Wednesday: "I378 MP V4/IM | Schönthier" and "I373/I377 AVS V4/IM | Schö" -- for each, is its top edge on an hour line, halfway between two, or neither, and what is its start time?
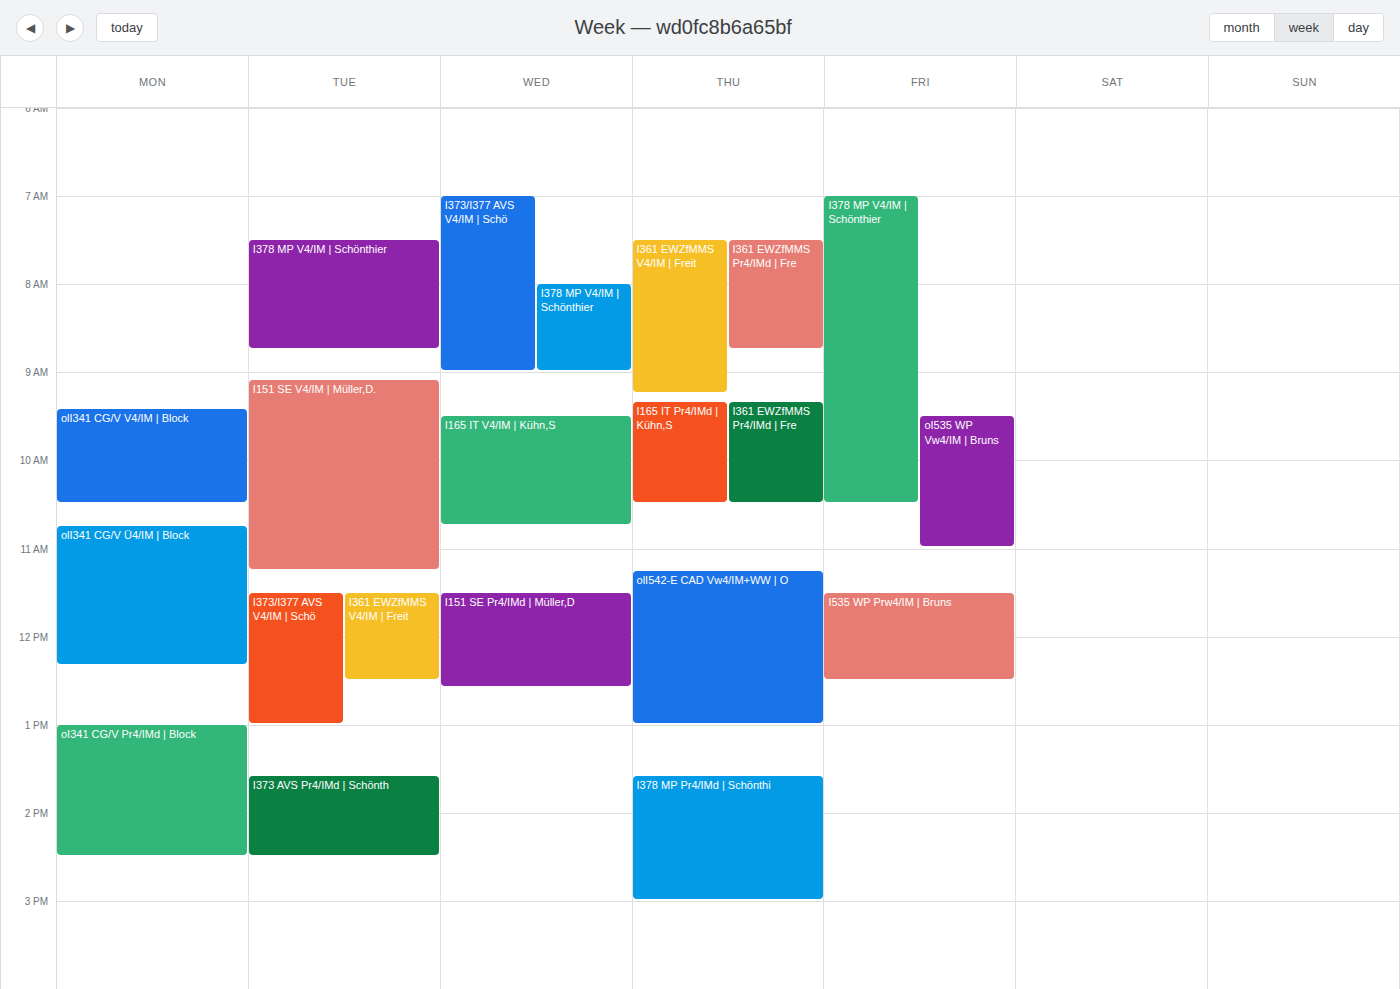
"I378 MP V4/IM | Schönthier": 08:00, exactly on the 08:00 line. "I373/I377 AVS V4/IM | Schö": 07:00, exactly on the 07:00 line.